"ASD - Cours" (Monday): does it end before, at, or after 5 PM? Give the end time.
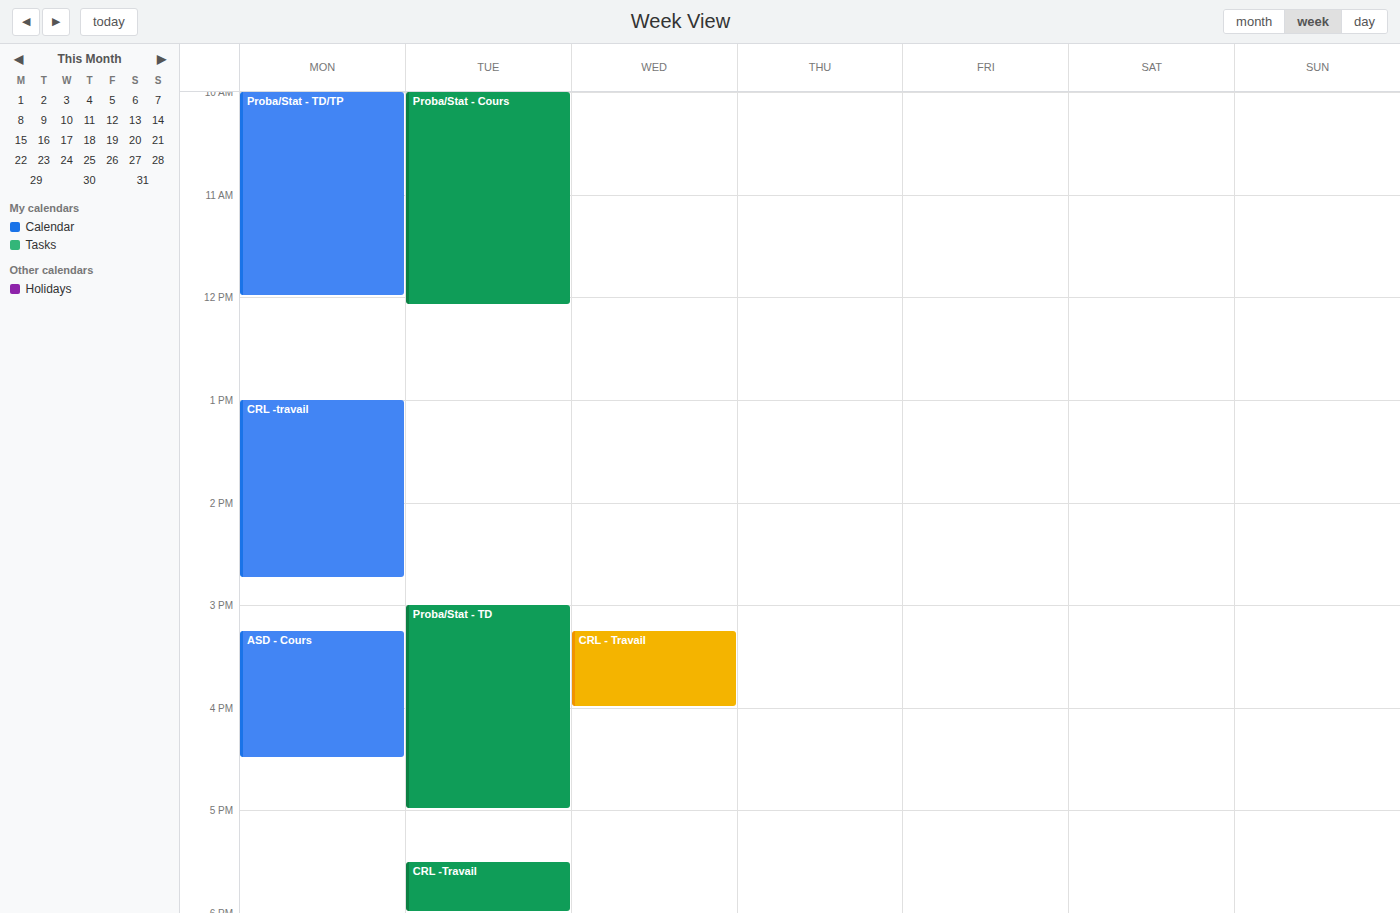
4:30 PM -- before 5 PM, 30 minutes above the 5 PM line.